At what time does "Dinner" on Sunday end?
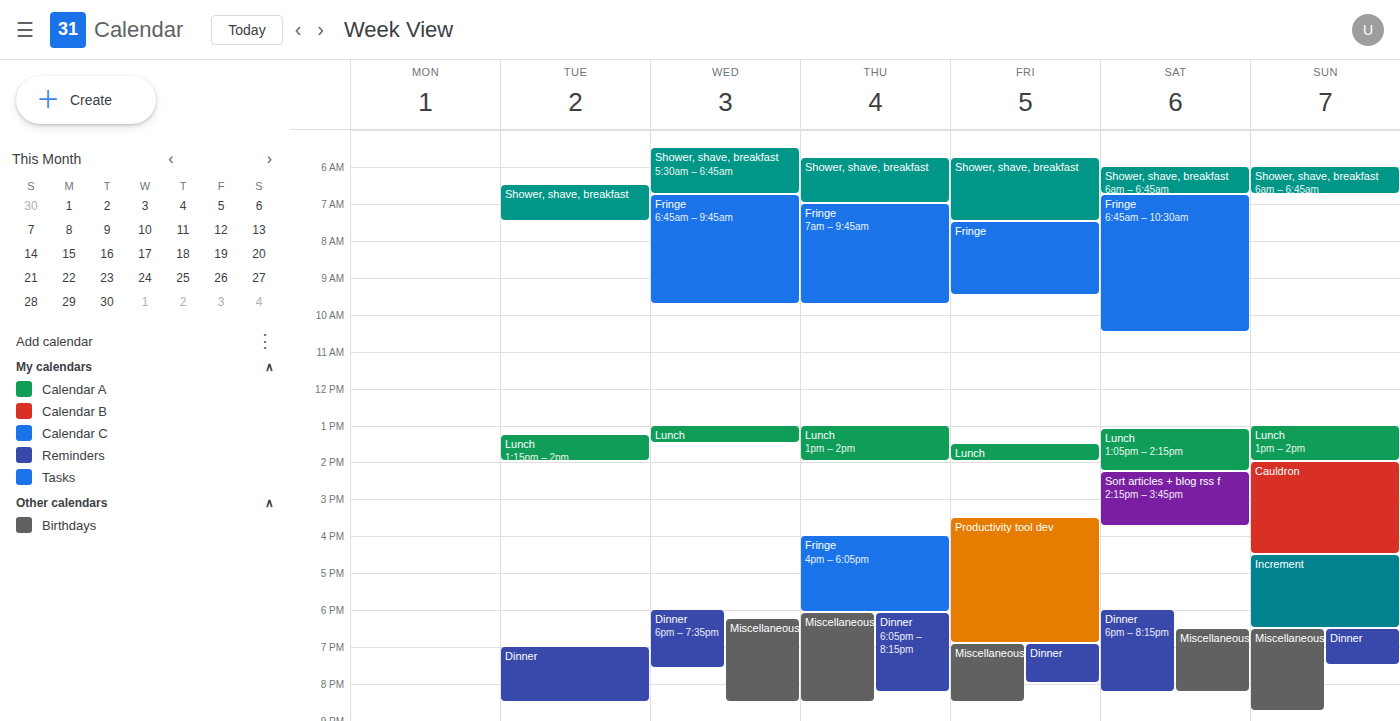
7:30 PM